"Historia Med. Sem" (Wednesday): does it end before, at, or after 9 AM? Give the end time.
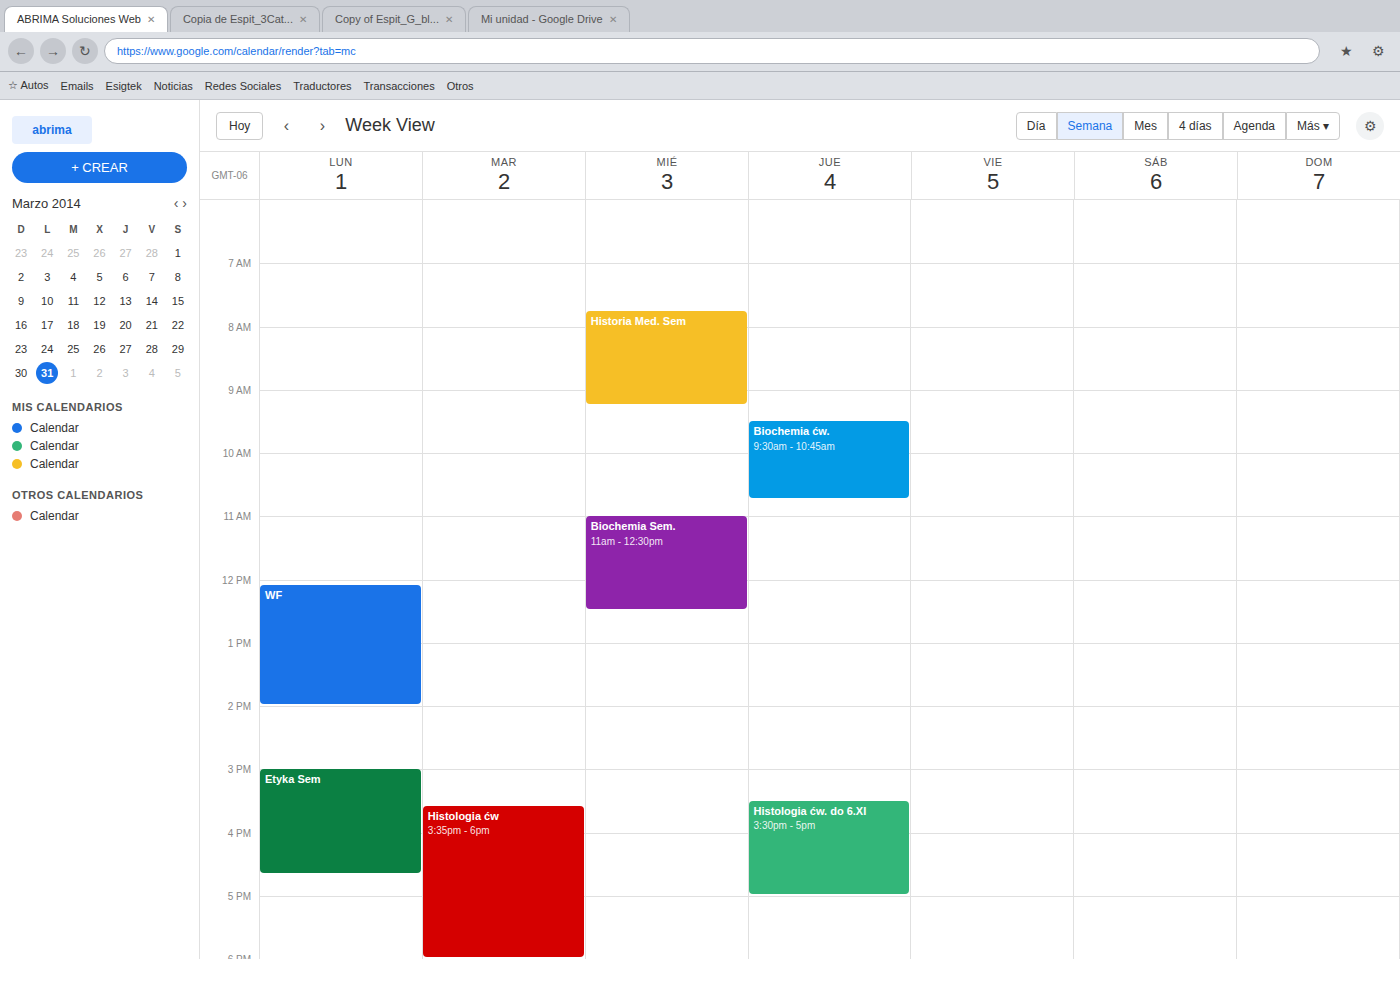
9:15 AM -- after 9 AM, 15 minutes below the 9 AM line.